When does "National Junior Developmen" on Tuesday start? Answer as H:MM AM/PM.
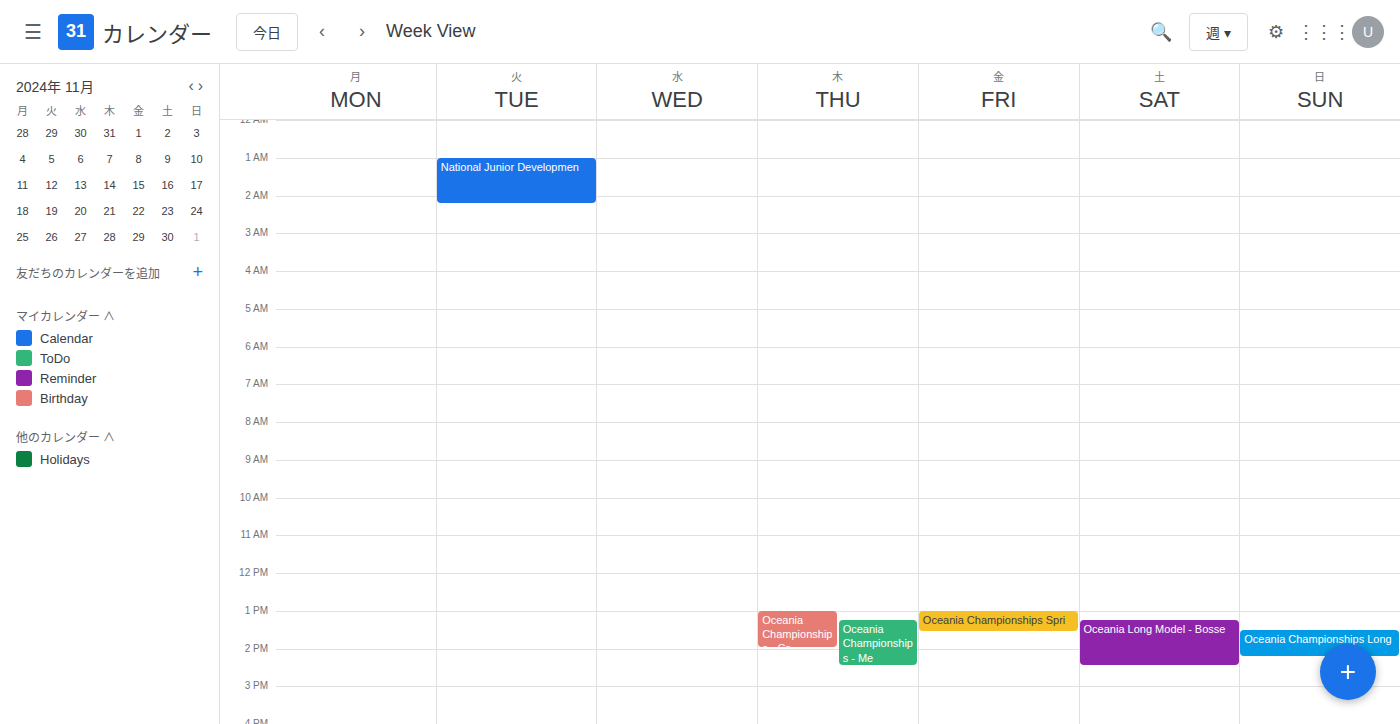
1:00 AM